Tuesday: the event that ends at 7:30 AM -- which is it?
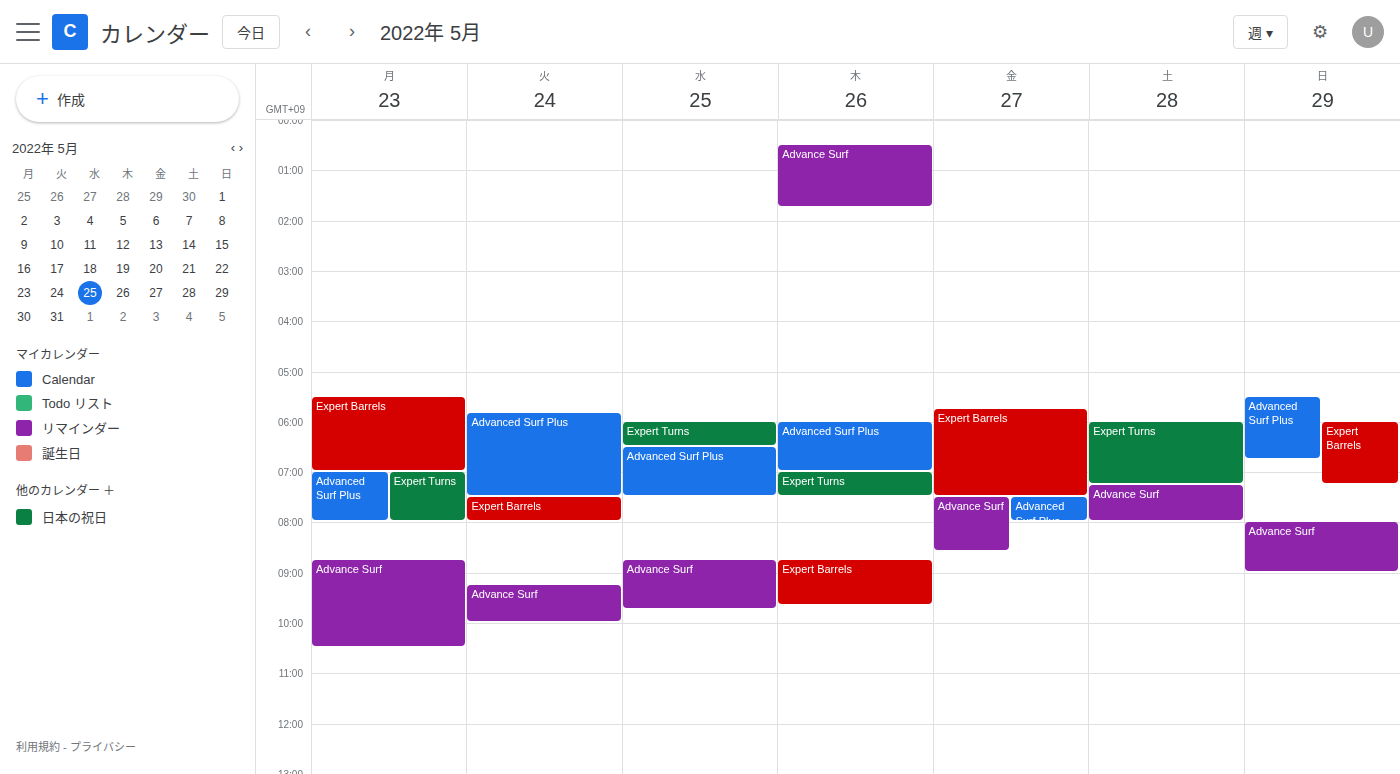
"Advanced Surf Plus"